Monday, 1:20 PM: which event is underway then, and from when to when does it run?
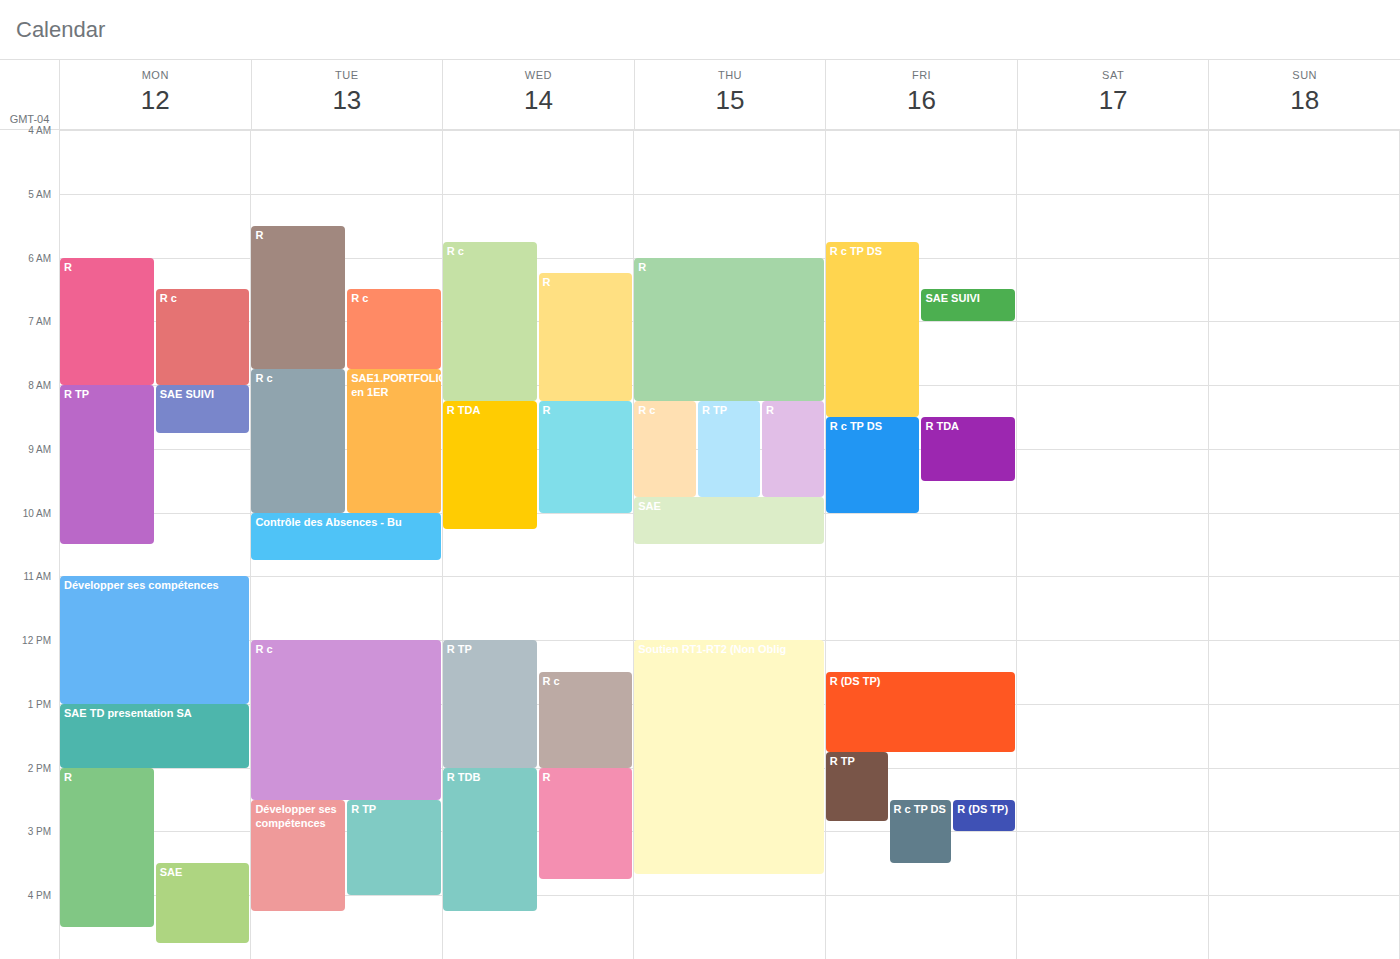
"SAE TD presentation SA", 1:00 PM to 2:00 PM